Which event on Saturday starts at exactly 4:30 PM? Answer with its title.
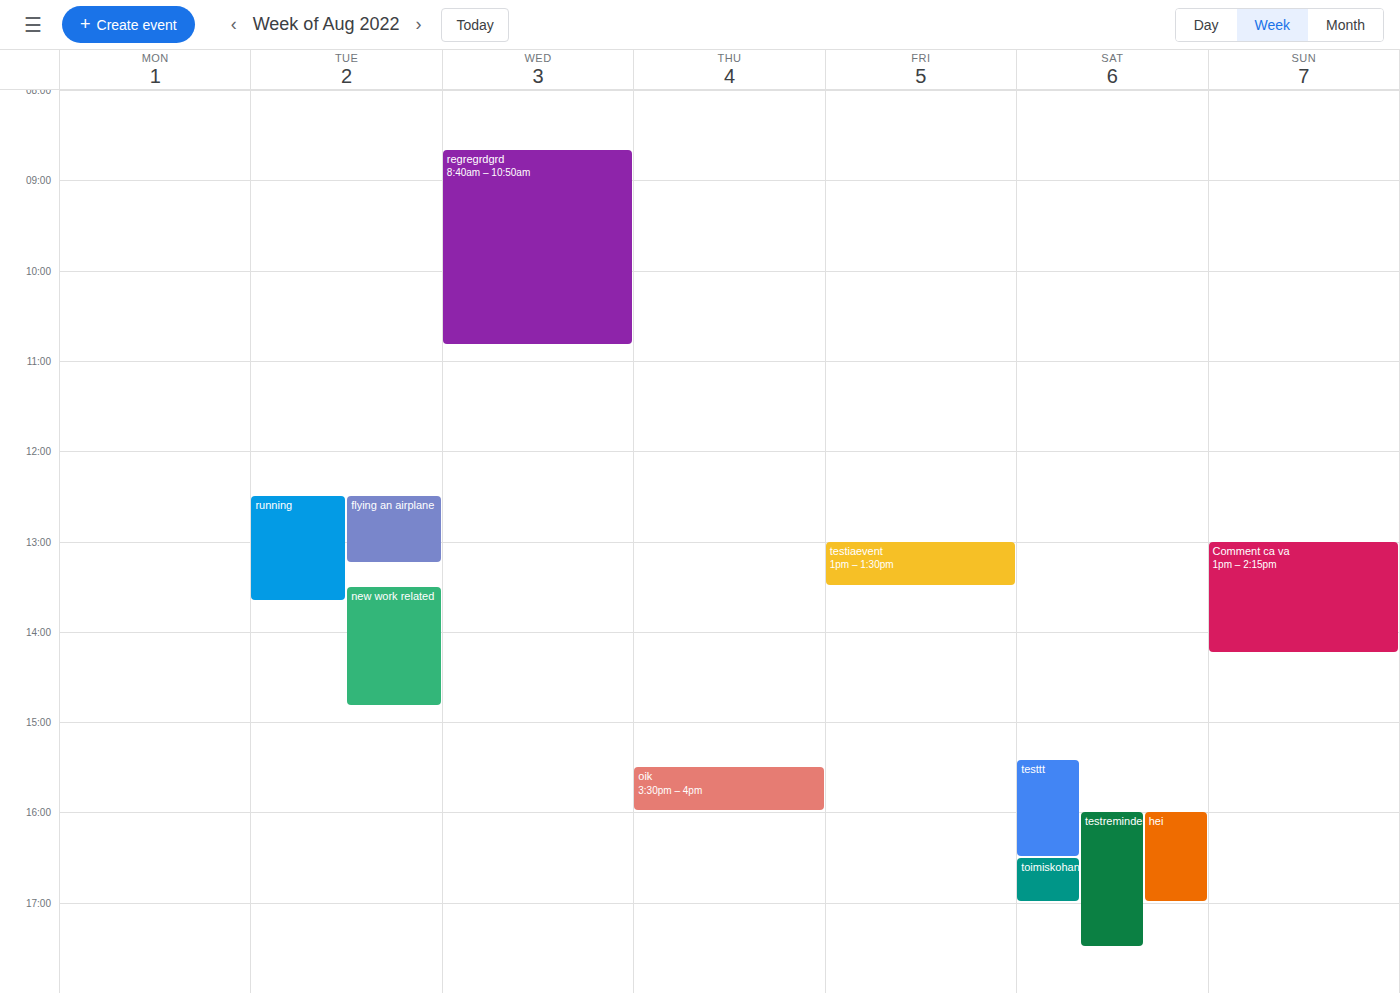
"toimiskohan"